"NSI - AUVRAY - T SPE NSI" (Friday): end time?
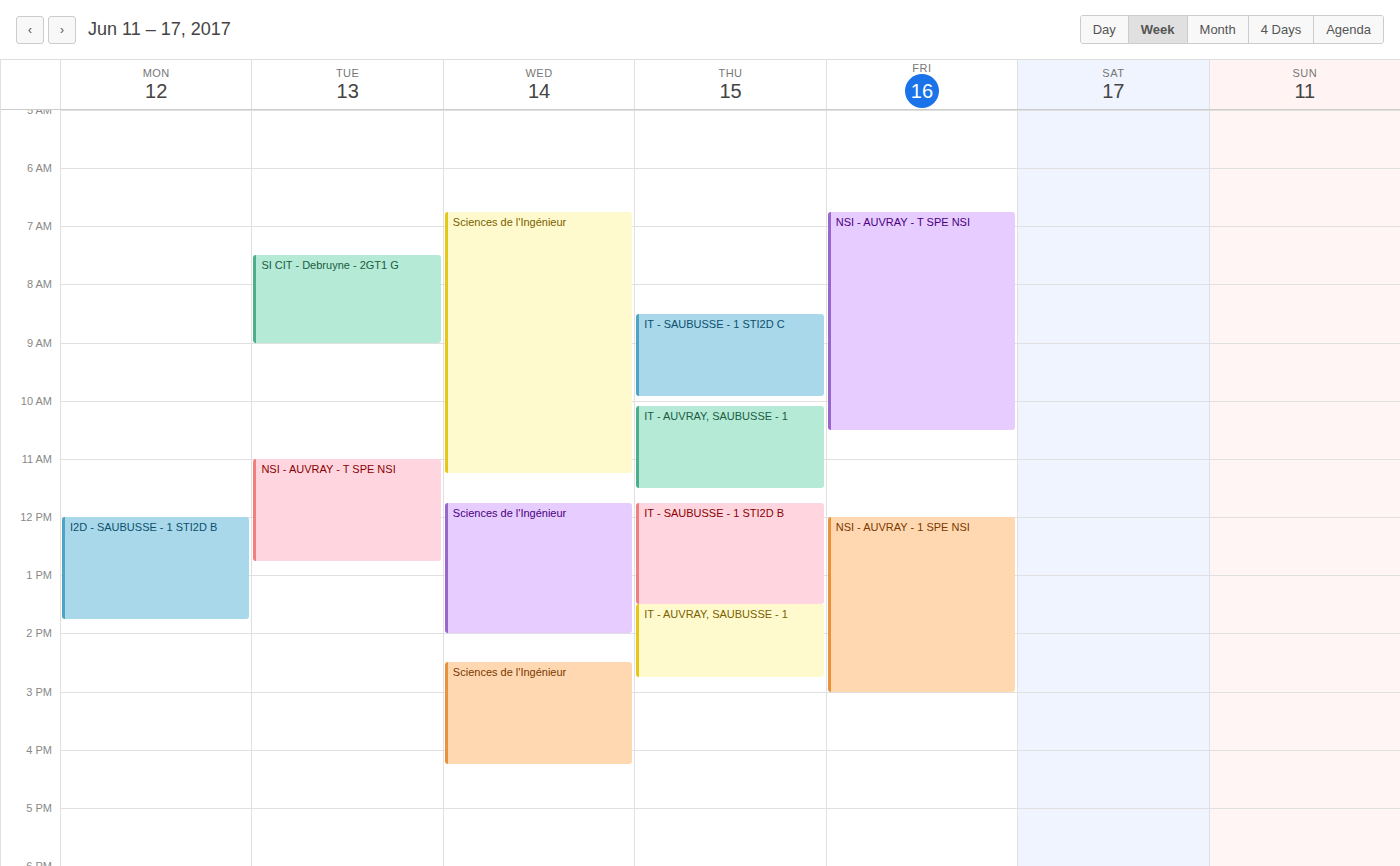
10:30 AM